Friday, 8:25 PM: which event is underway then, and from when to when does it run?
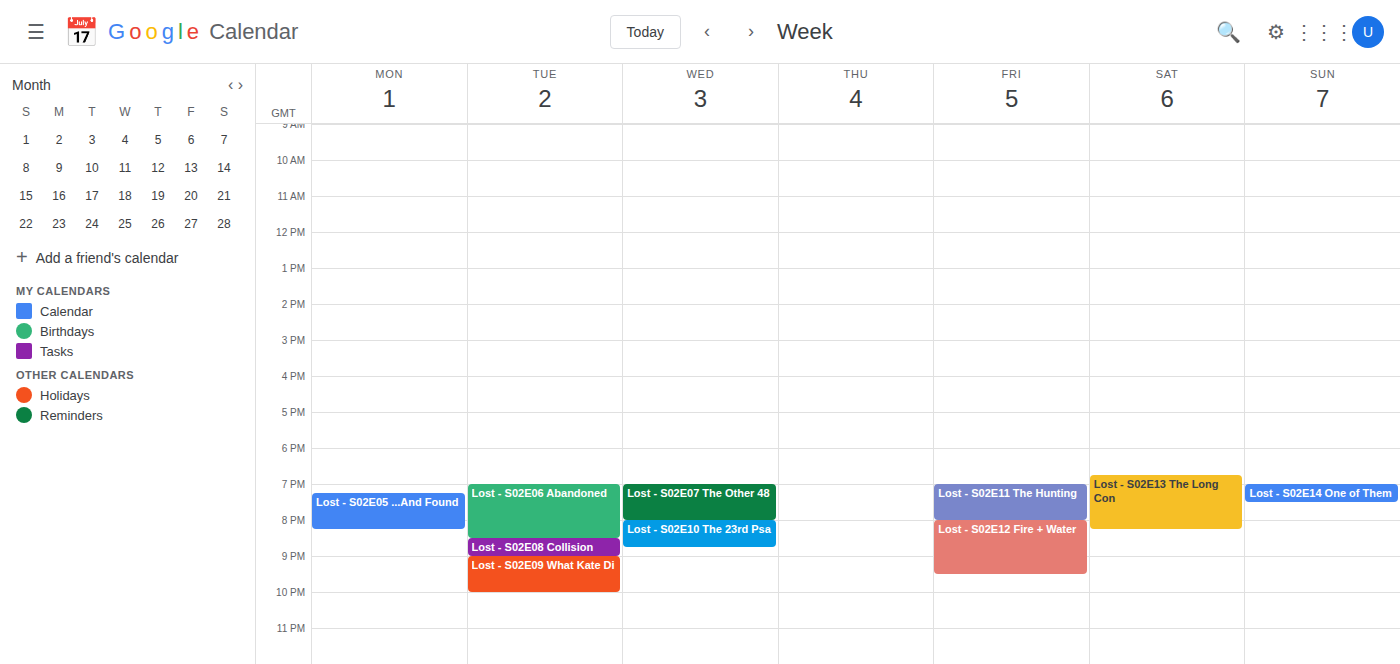
"Lost - S02E12 Fire + Water", 8:00 PM to 9:30 PM